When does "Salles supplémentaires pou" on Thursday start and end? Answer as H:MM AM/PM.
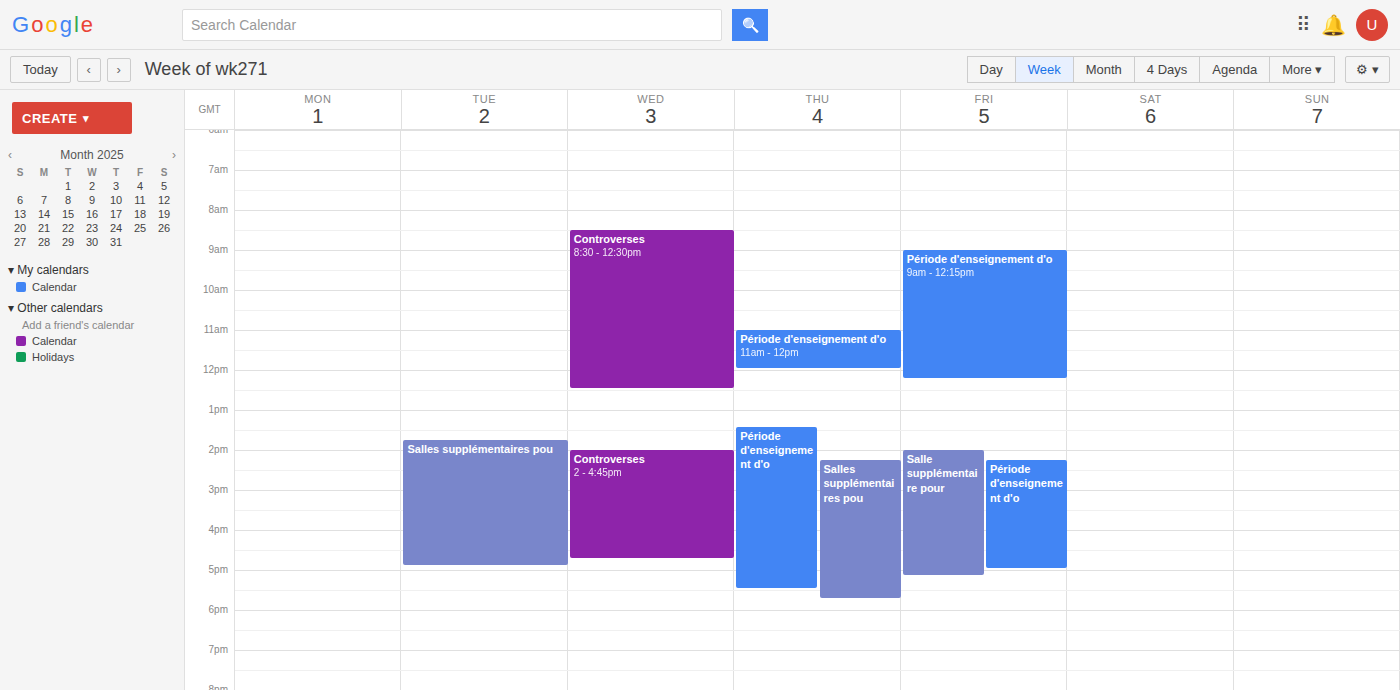
2:15 PM to 5:45 PM